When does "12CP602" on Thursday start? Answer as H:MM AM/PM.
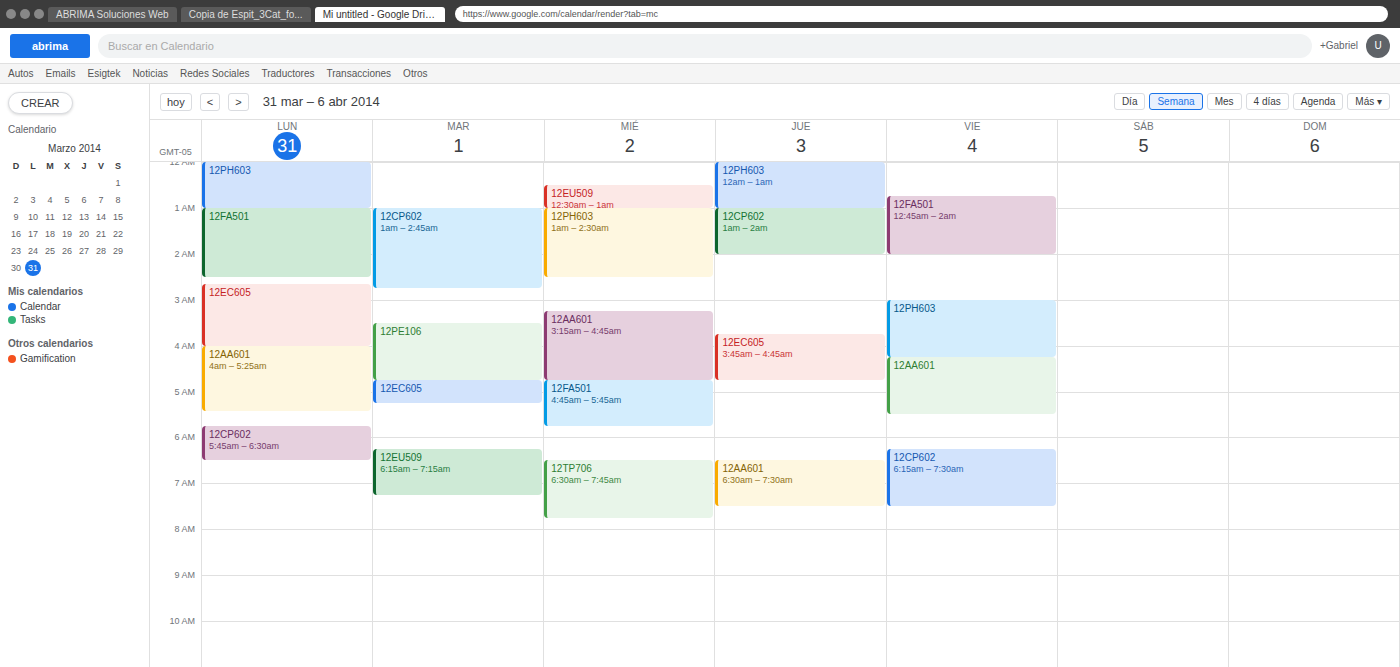
1:00 AM